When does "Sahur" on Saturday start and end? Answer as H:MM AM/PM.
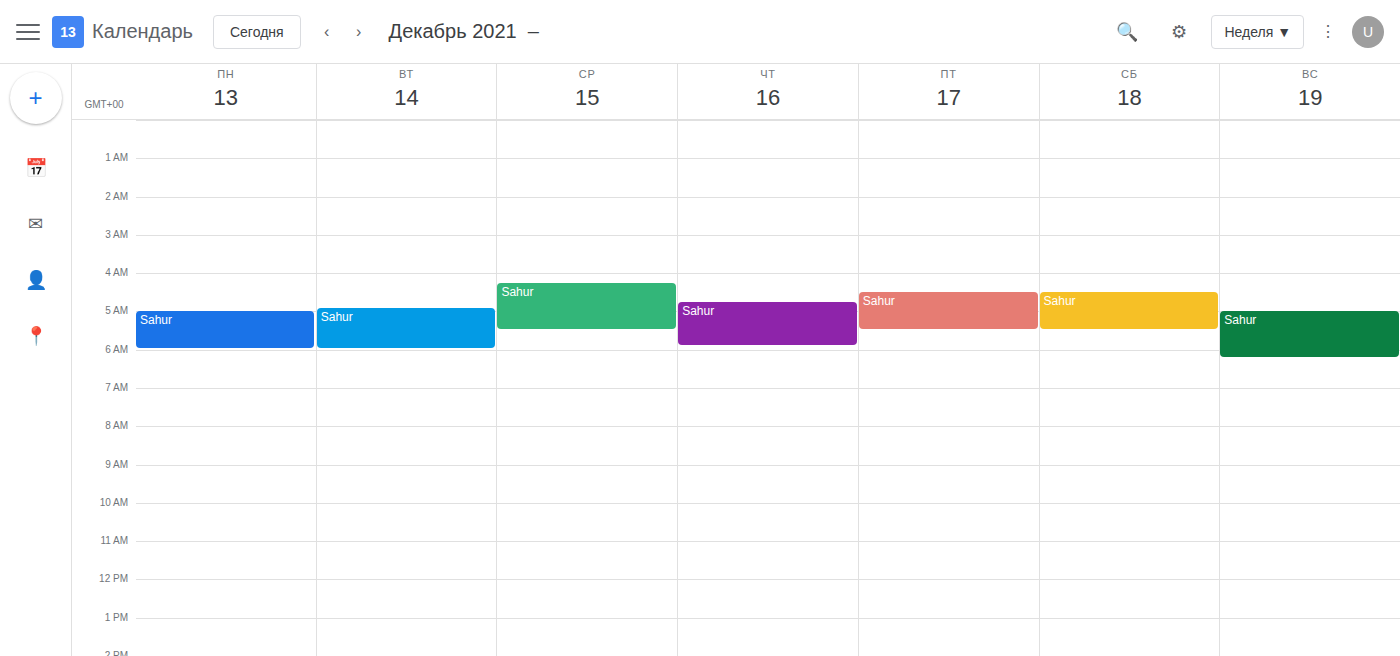
4:30 AM to 5:30 AM